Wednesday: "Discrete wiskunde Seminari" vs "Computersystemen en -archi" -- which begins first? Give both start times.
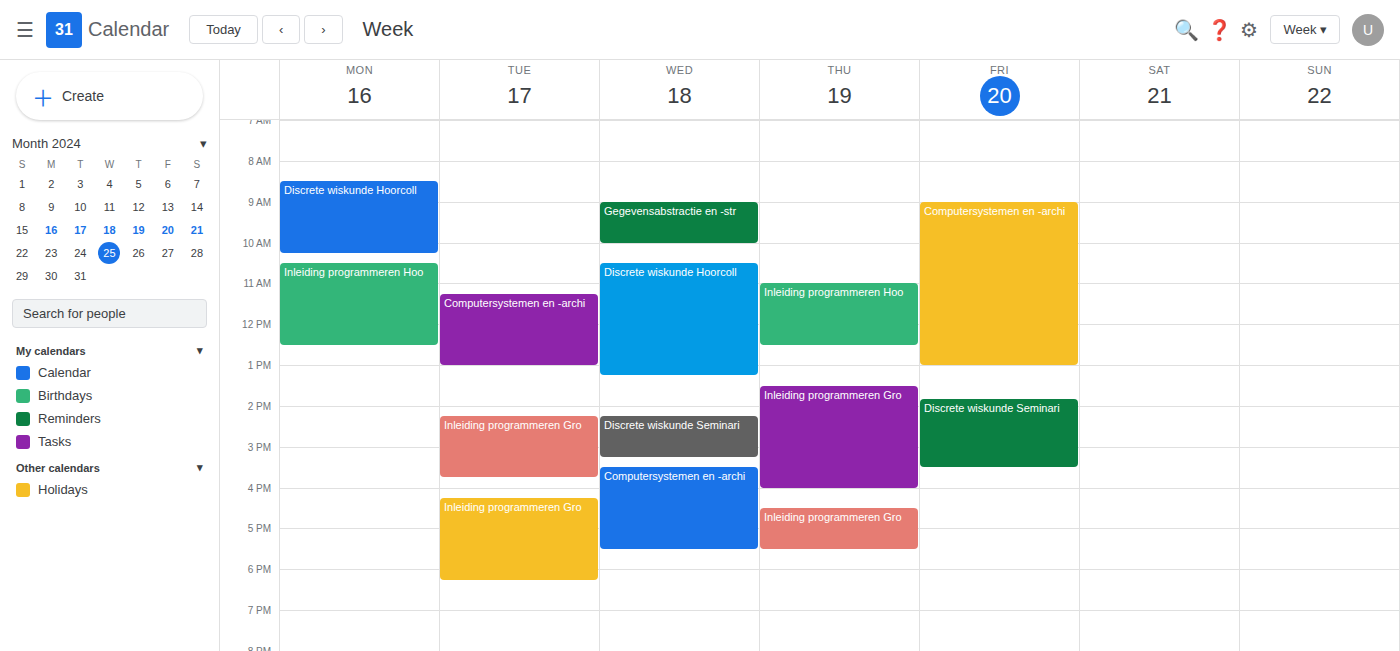
"Discrete wiskunde Seminari" 14:15; "Computersystemen en -archi" 15:30.